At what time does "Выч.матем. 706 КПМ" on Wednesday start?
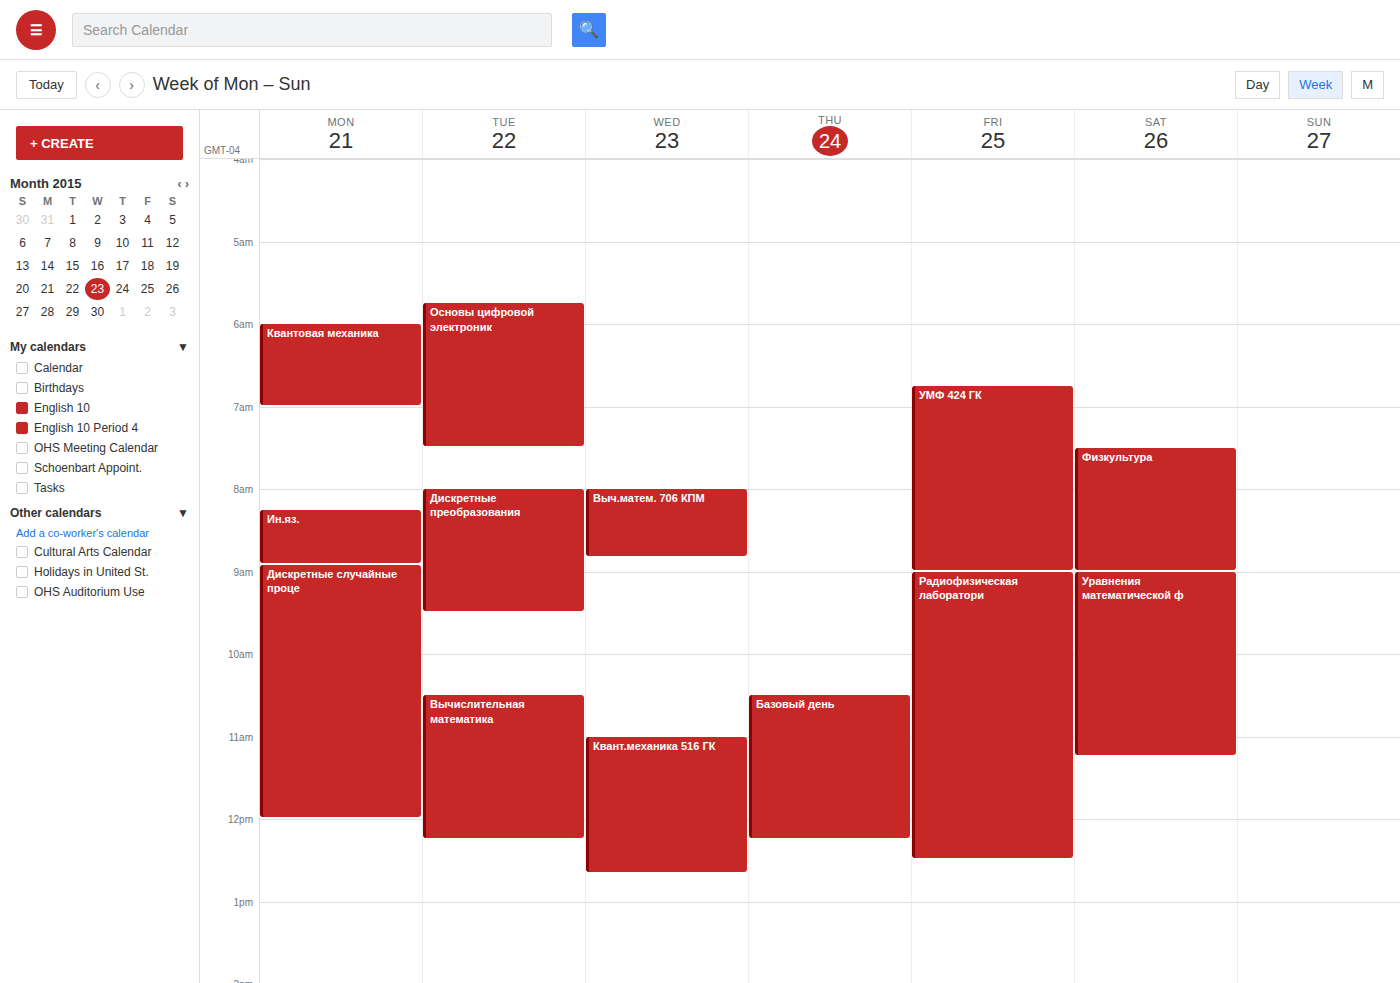
8:00 AM